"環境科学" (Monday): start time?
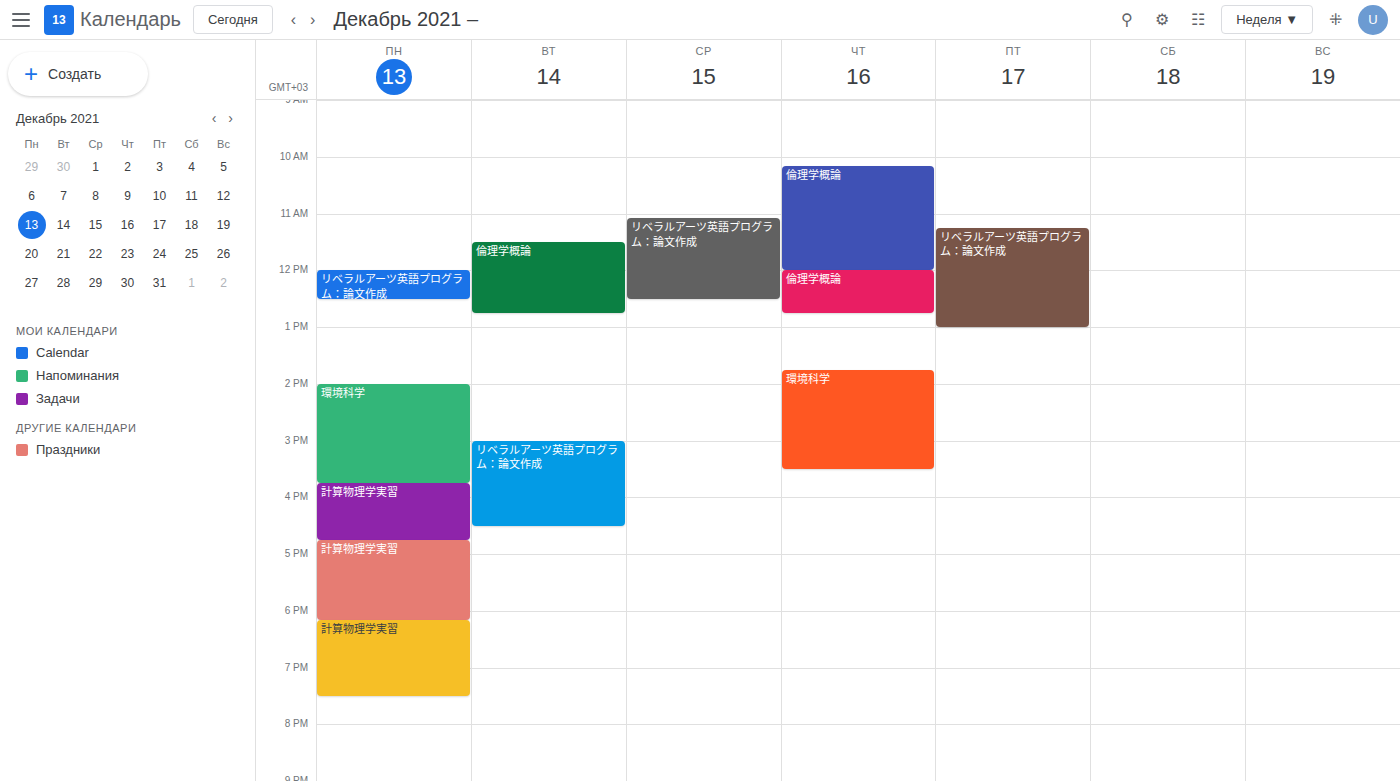
2:00 PM